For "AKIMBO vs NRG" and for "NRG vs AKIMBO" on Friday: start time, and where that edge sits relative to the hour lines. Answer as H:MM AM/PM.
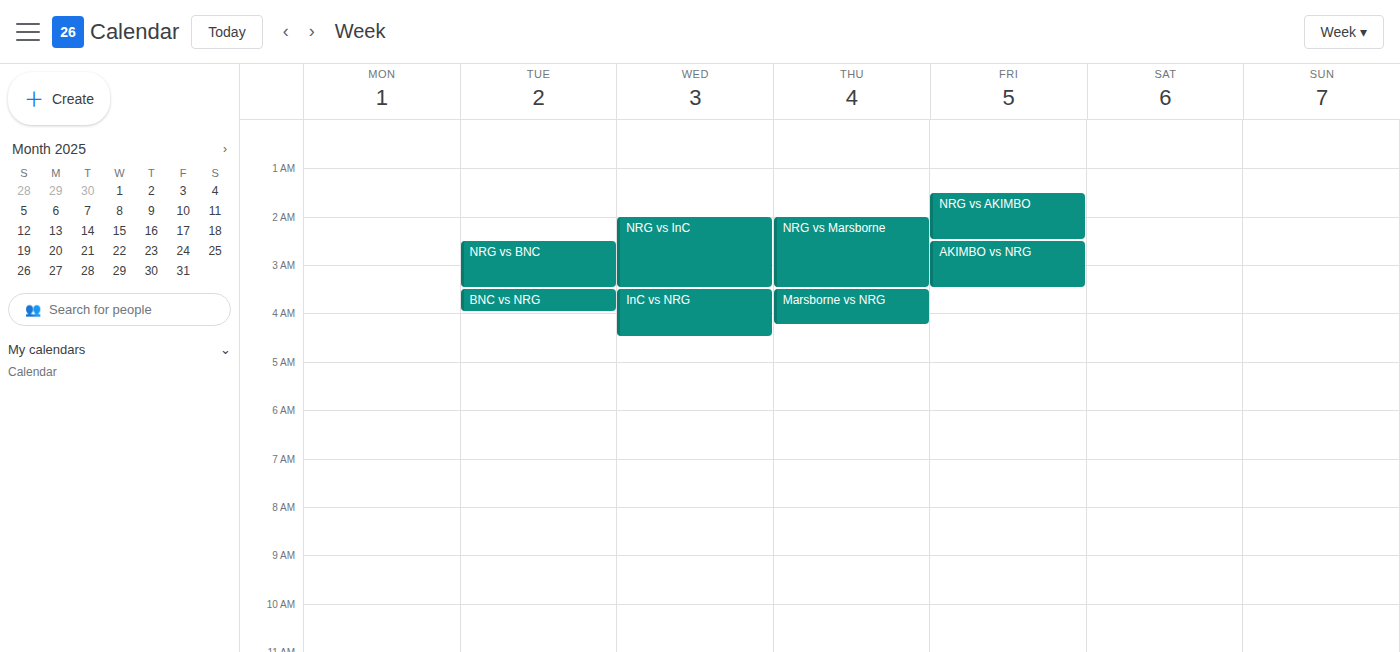
"AKIMBO vs NRG": 2:30 AM, halfway between the 2 AM and 3 AM lines. "NRG vs AKIMBO": 1:30 AM, halfway between the 1 AM and 2 AM lines.